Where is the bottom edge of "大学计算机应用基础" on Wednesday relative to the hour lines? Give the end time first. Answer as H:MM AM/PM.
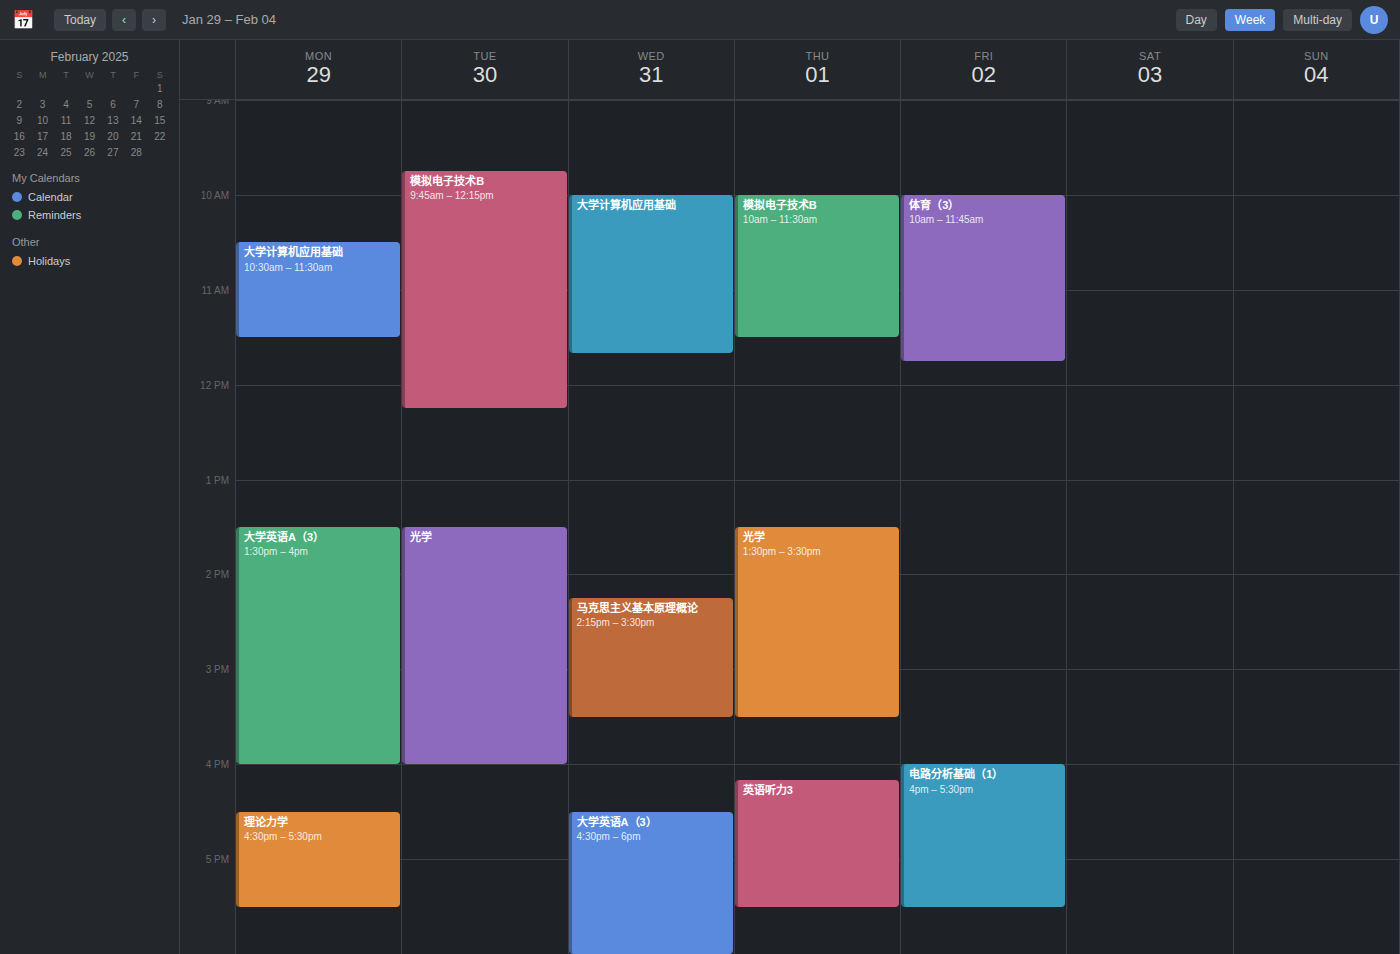
11:40 AM -- neither: 40 minutes below the 11 AM line and 20 minutes above the 12 PM line.